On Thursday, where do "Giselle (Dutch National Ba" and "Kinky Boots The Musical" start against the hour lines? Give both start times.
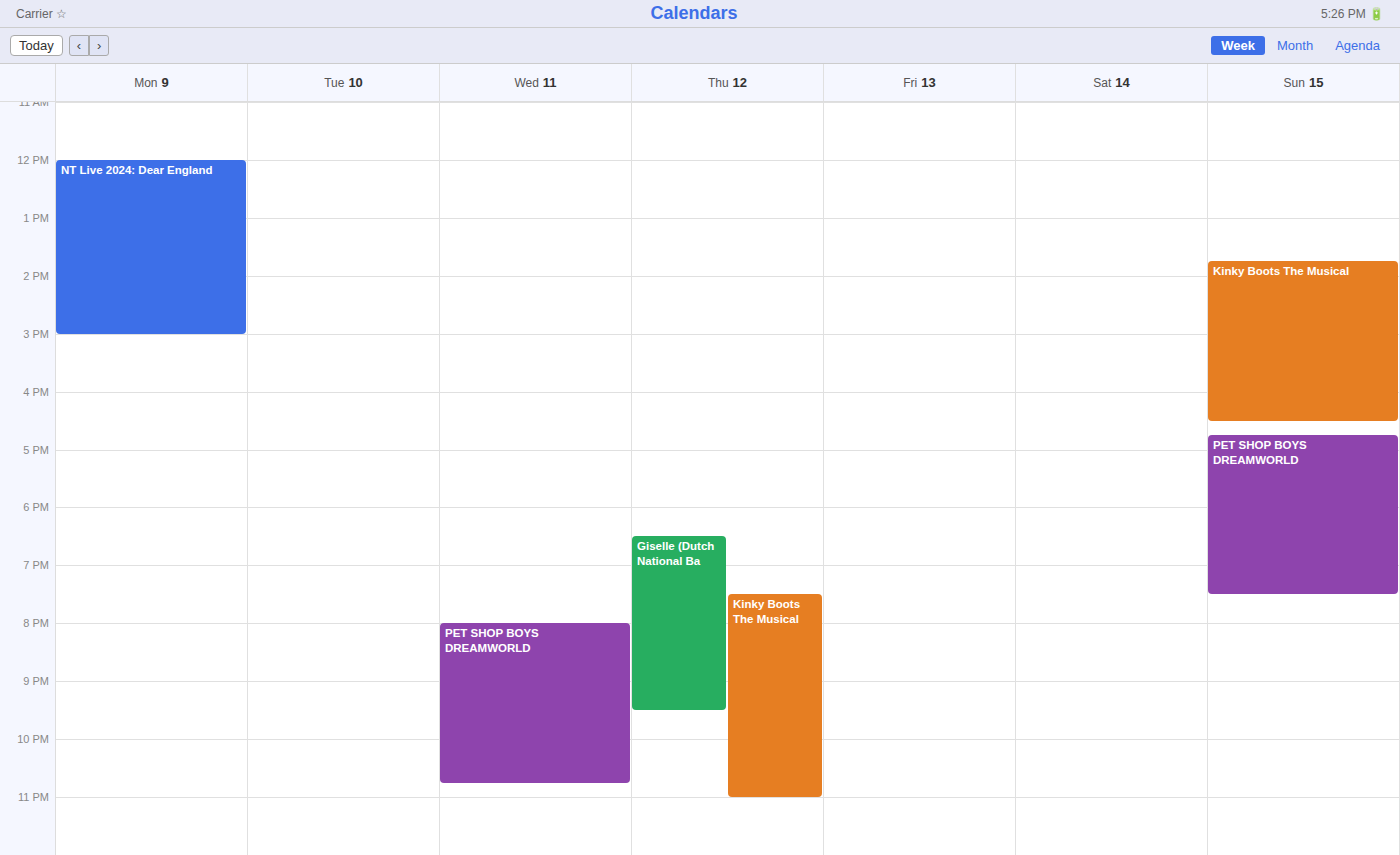
"Giselle (Dutch National Ba": 6:30 PM, halfway between the 6 PM and 7 PM lines. "Kinky Boots The Musical": 7:30 PM, halfway between the 7 PM and 8 PM lines.